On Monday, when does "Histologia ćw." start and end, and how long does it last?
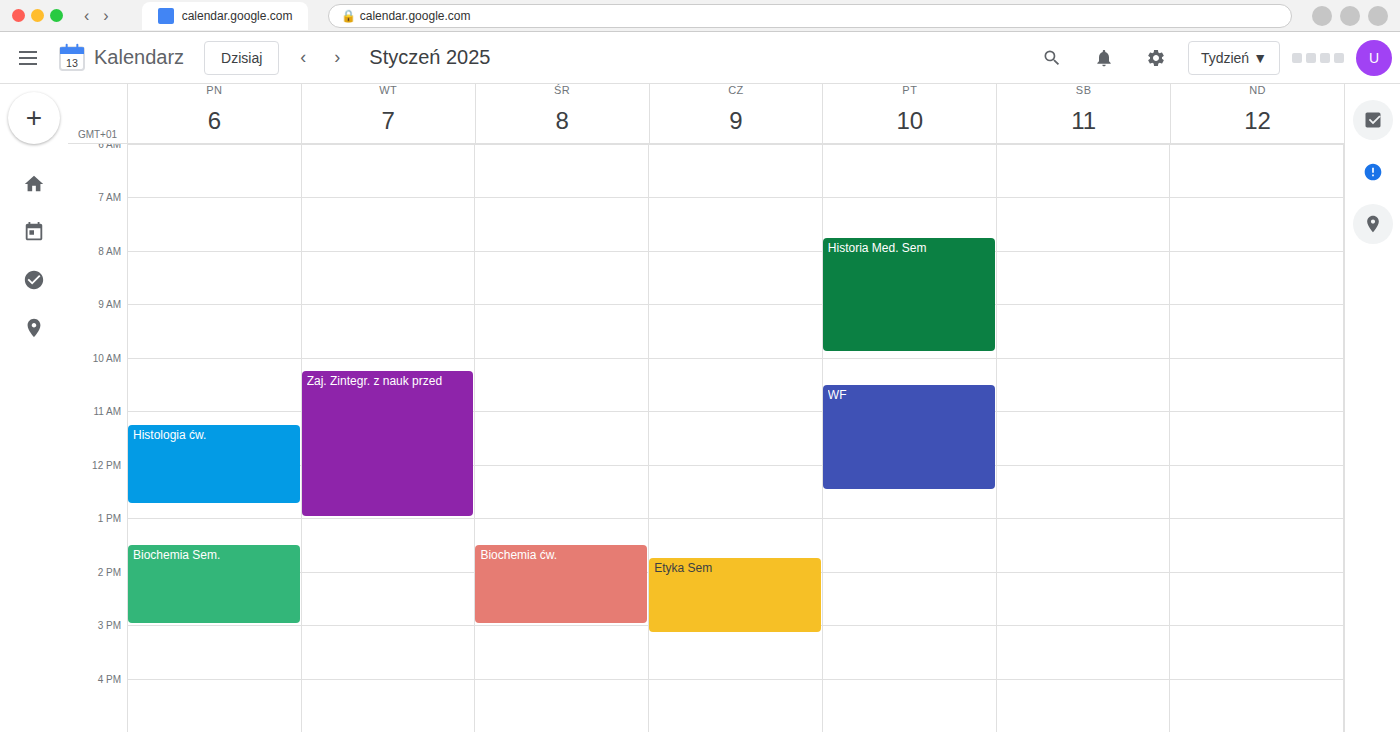
11:15 AM to 12:45 PM, 1 hour 30 minutes